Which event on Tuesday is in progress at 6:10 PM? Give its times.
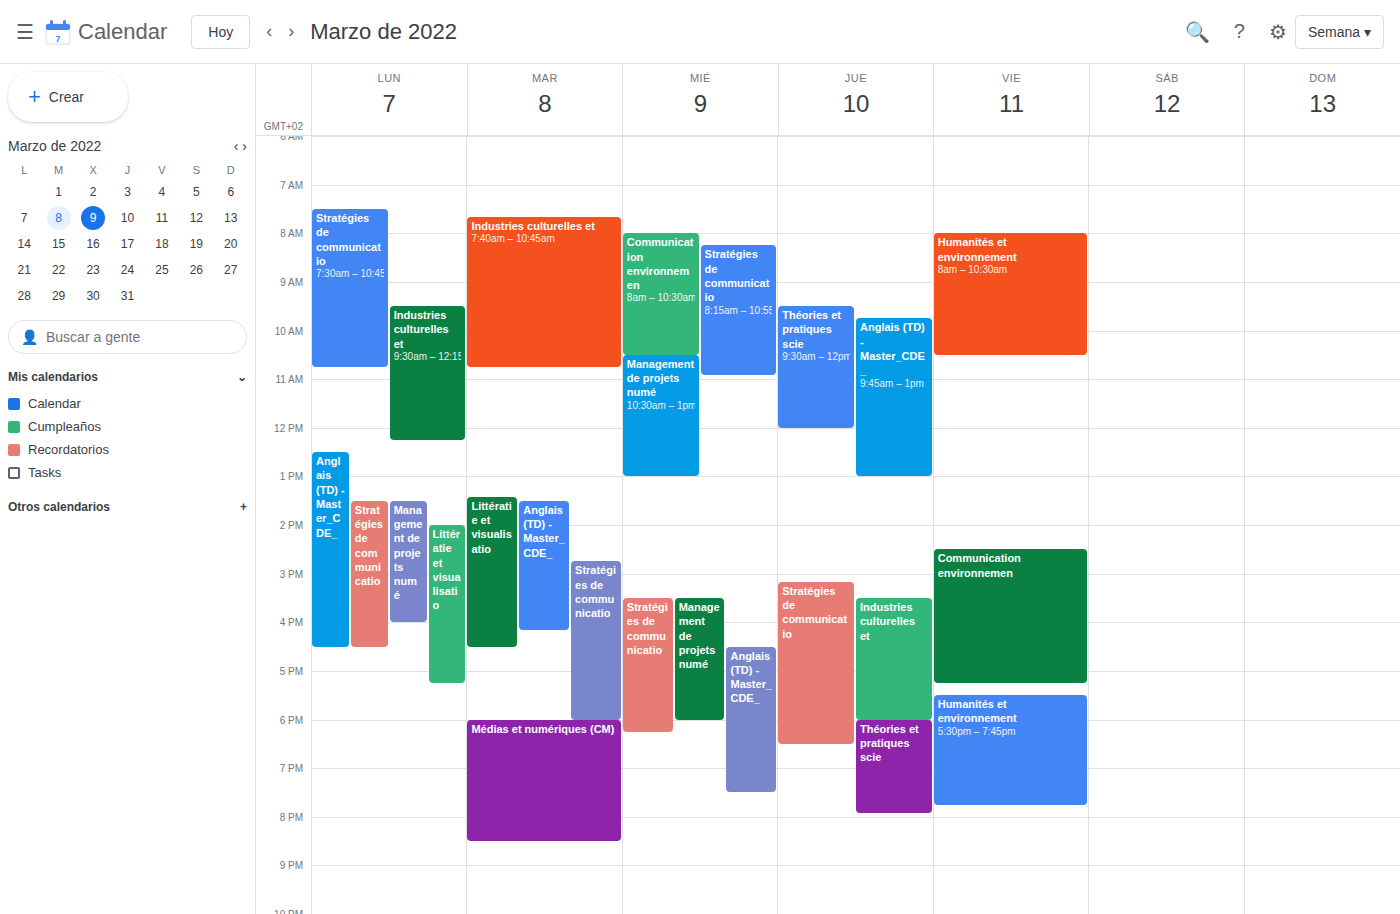
"Médias et numériques (CM)", 6:00 PM to 8:30 PM